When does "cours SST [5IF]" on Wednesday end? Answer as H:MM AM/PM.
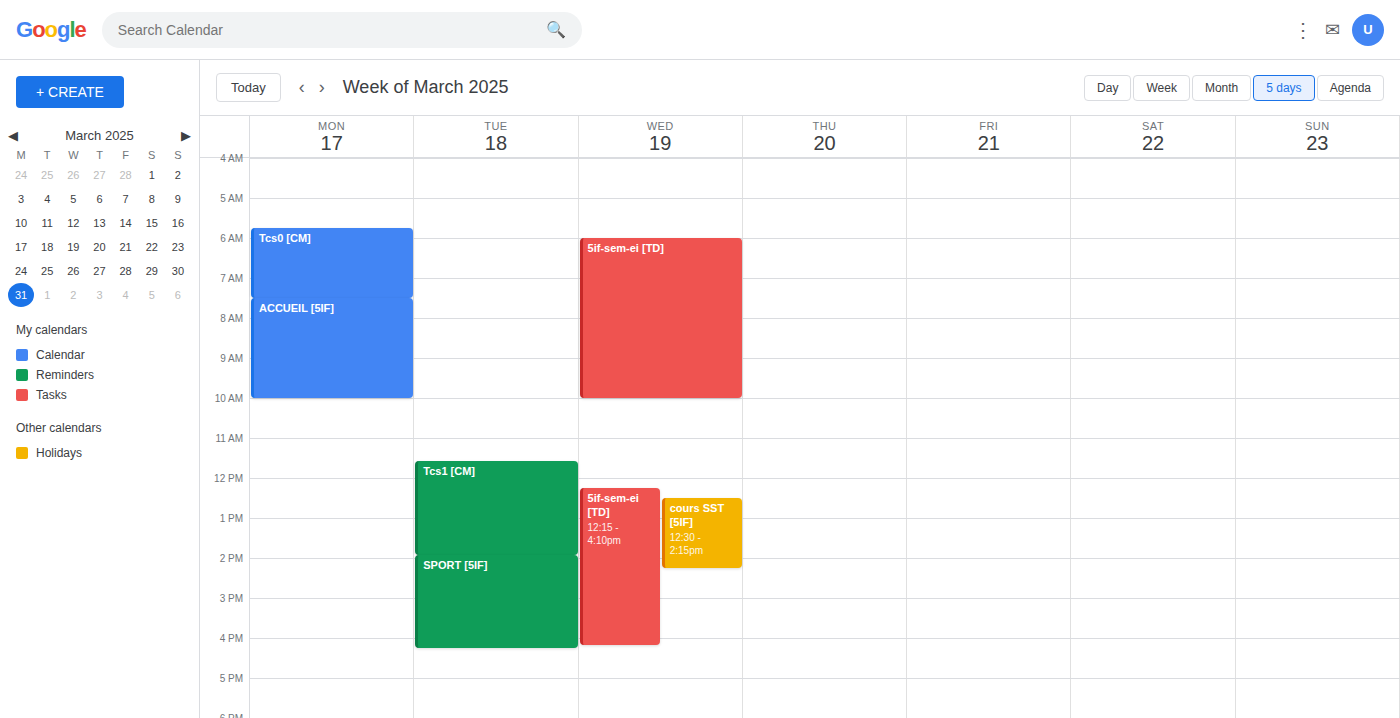
2:15 PM